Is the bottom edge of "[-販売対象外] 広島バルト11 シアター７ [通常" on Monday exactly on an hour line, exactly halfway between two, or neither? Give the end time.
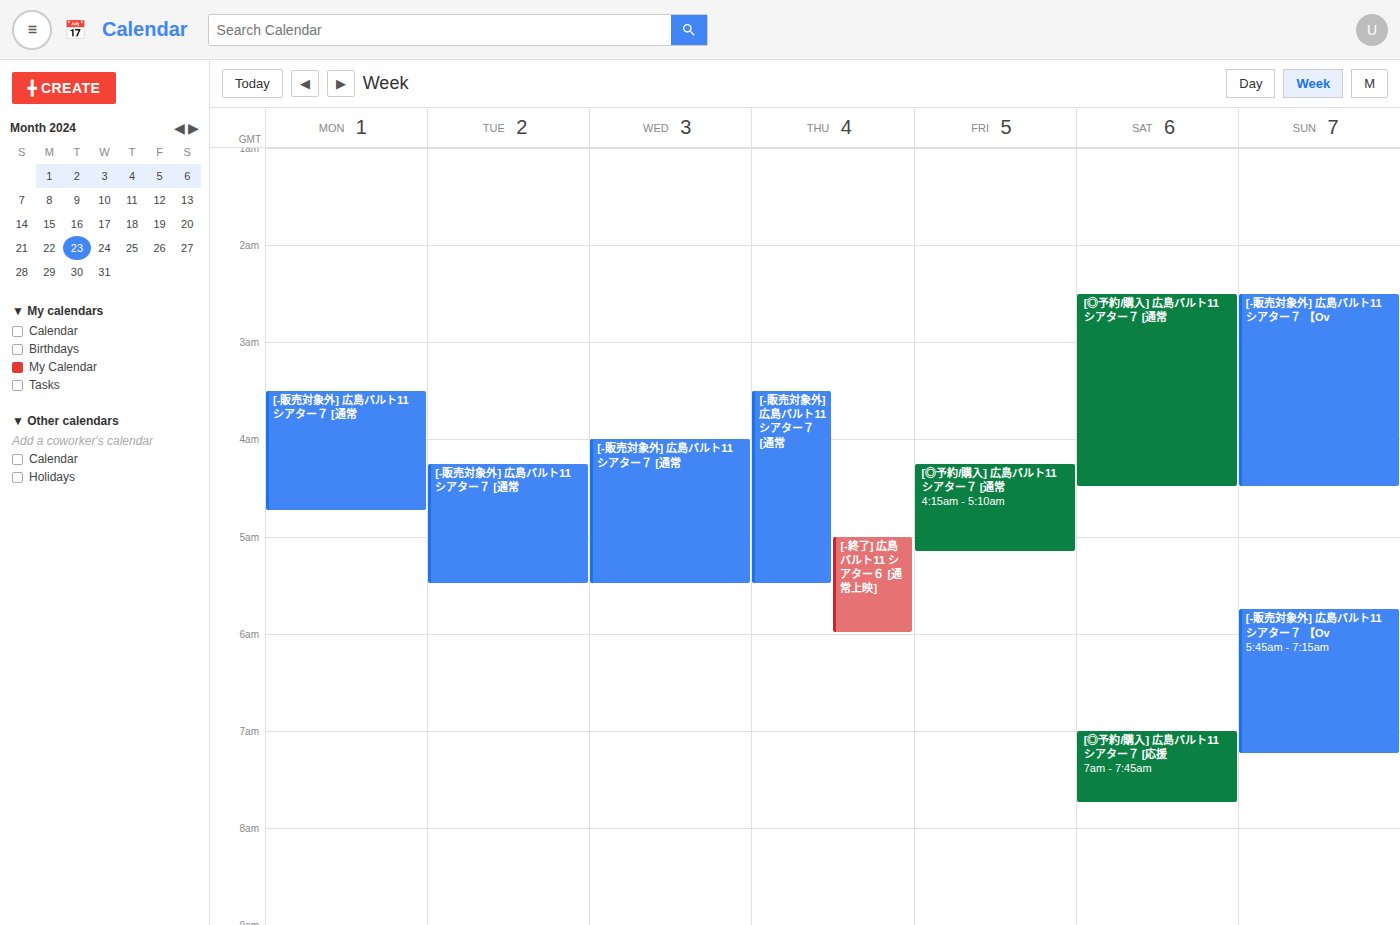
4:45 AM -- neither: three quarters of the way from the 4 AM line to the 5 AM line.